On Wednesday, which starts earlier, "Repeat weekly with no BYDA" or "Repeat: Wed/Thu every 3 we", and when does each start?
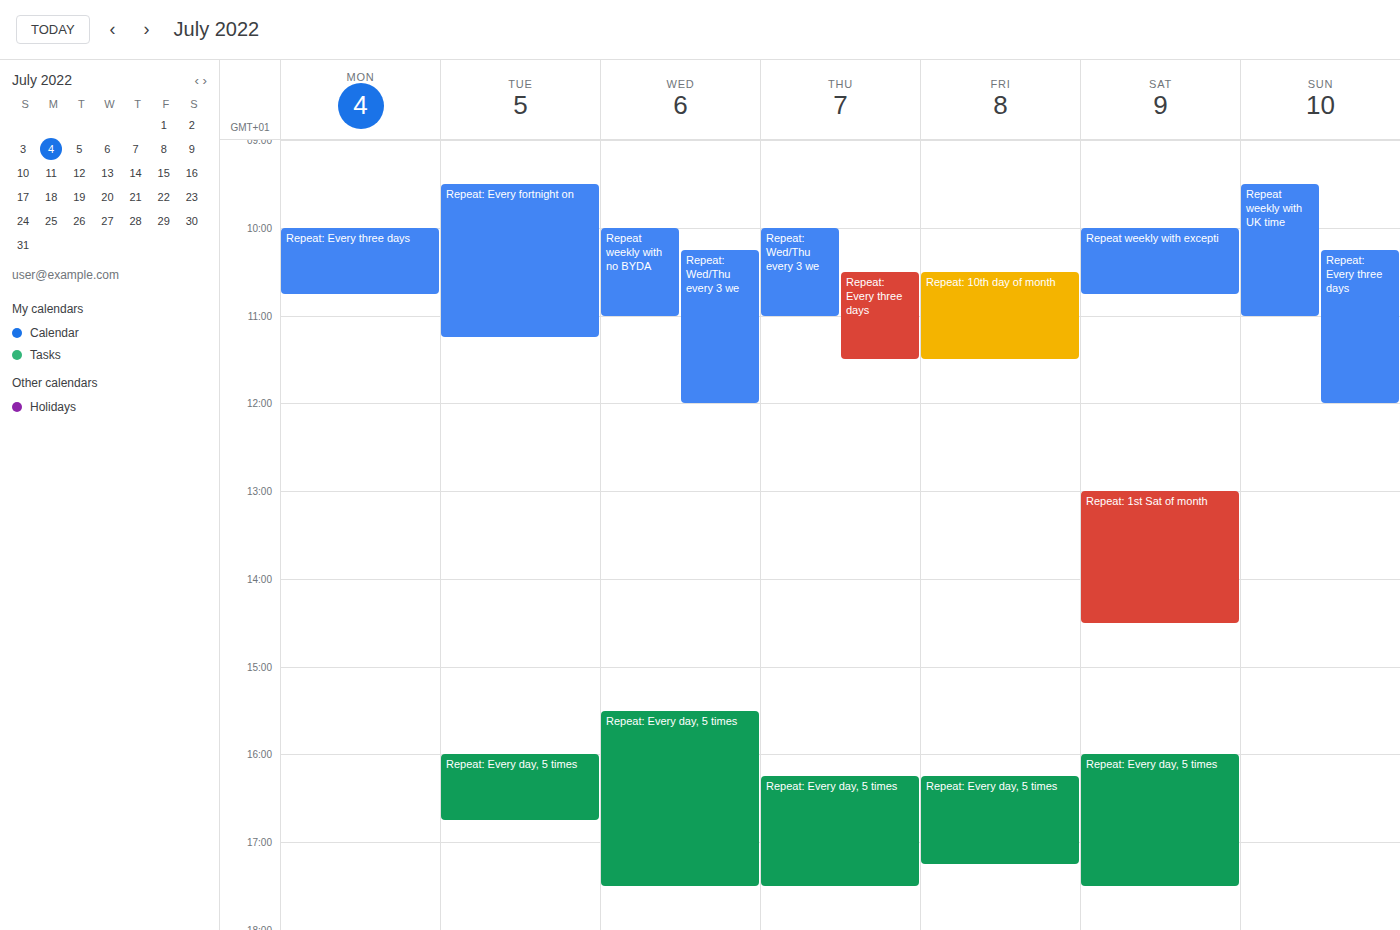
"Repeat weekly with no BYDA" 10:00 AM; "Repeat: Wed/Thu every 3 we" 10:15 AM.